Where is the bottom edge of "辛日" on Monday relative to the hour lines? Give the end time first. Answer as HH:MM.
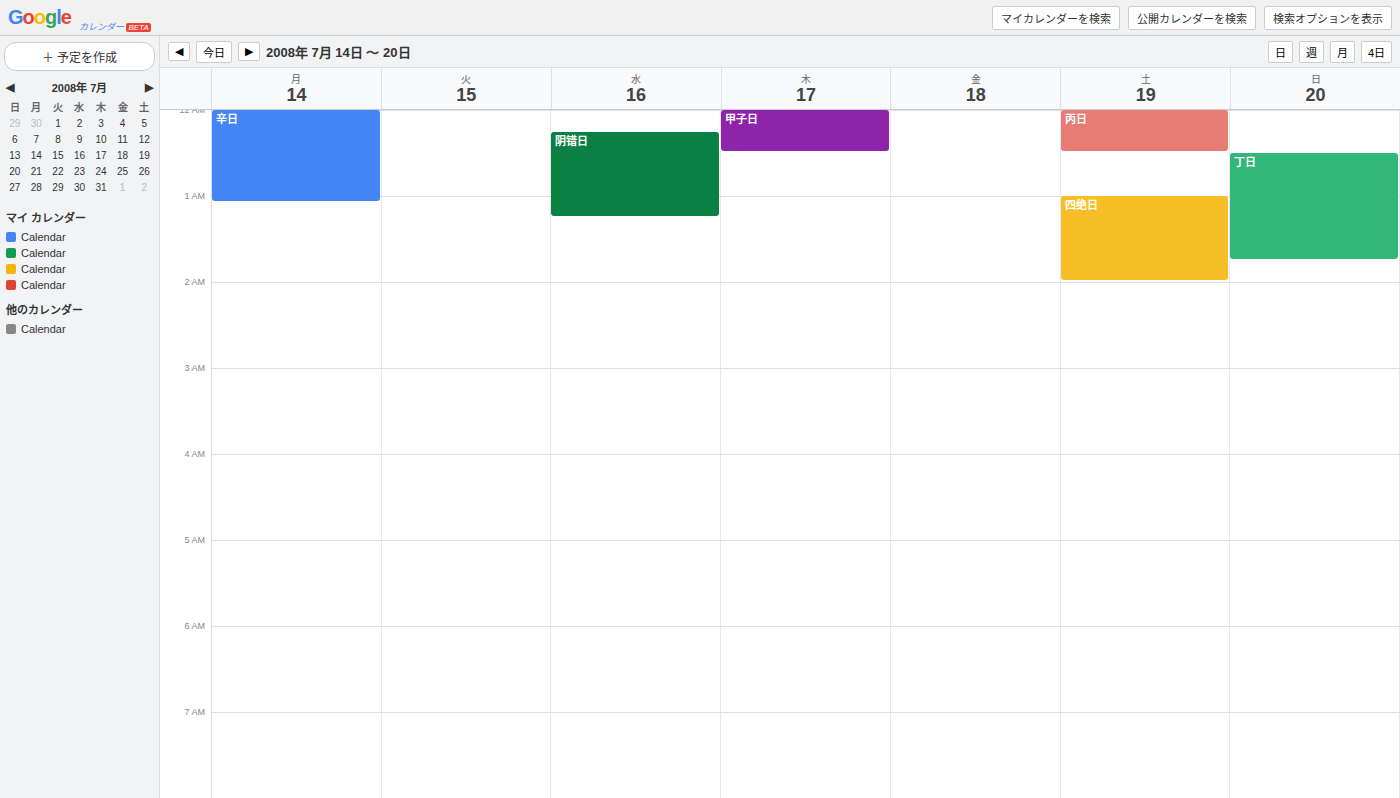
01:05 -- neither: 5 minutes below the 01:00 line and 55 minutes above the 02:00 line.